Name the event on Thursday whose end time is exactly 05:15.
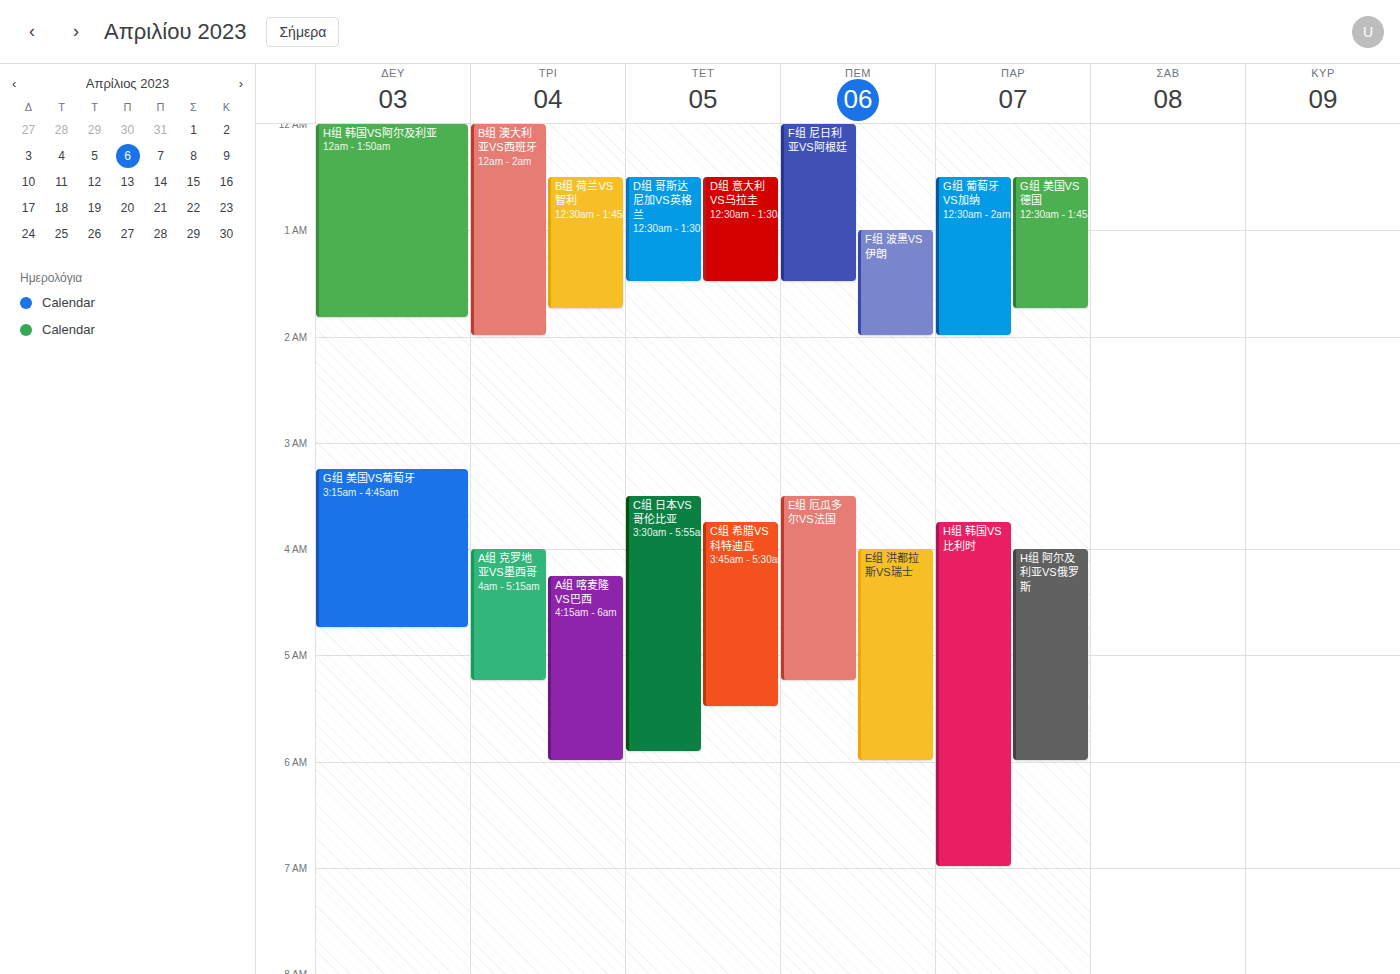
"E组 厄瓜多尔VS法国"